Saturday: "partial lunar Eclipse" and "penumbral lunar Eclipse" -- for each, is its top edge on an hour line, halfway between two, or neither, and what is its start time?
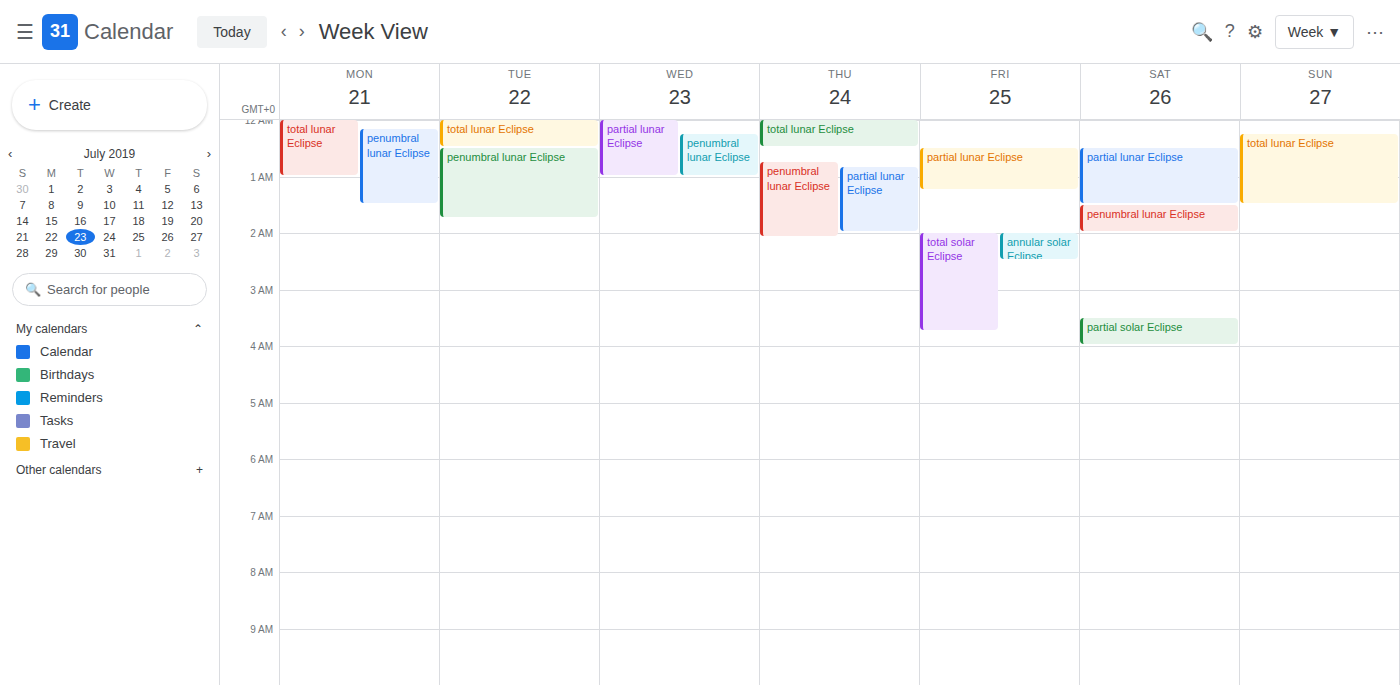
"partial lunar Eclipse": 12:30 AM, halfway between the 12 AM and 1 AM lines. "penumbral lunar Eclipse": 1:30 AM, halfway between the 1 AM and 2 AM lines.